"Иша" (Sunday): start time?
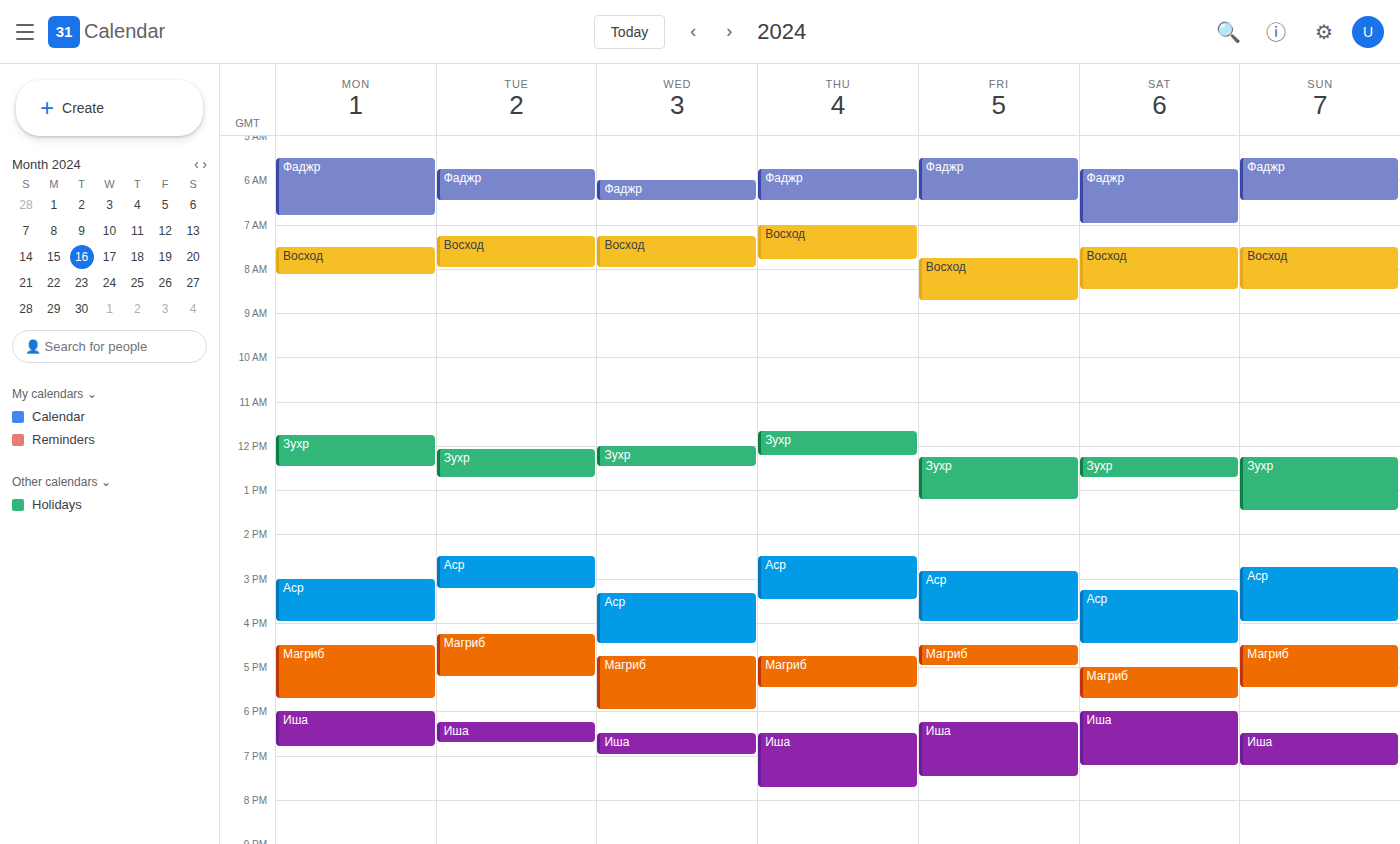
6:30 PM